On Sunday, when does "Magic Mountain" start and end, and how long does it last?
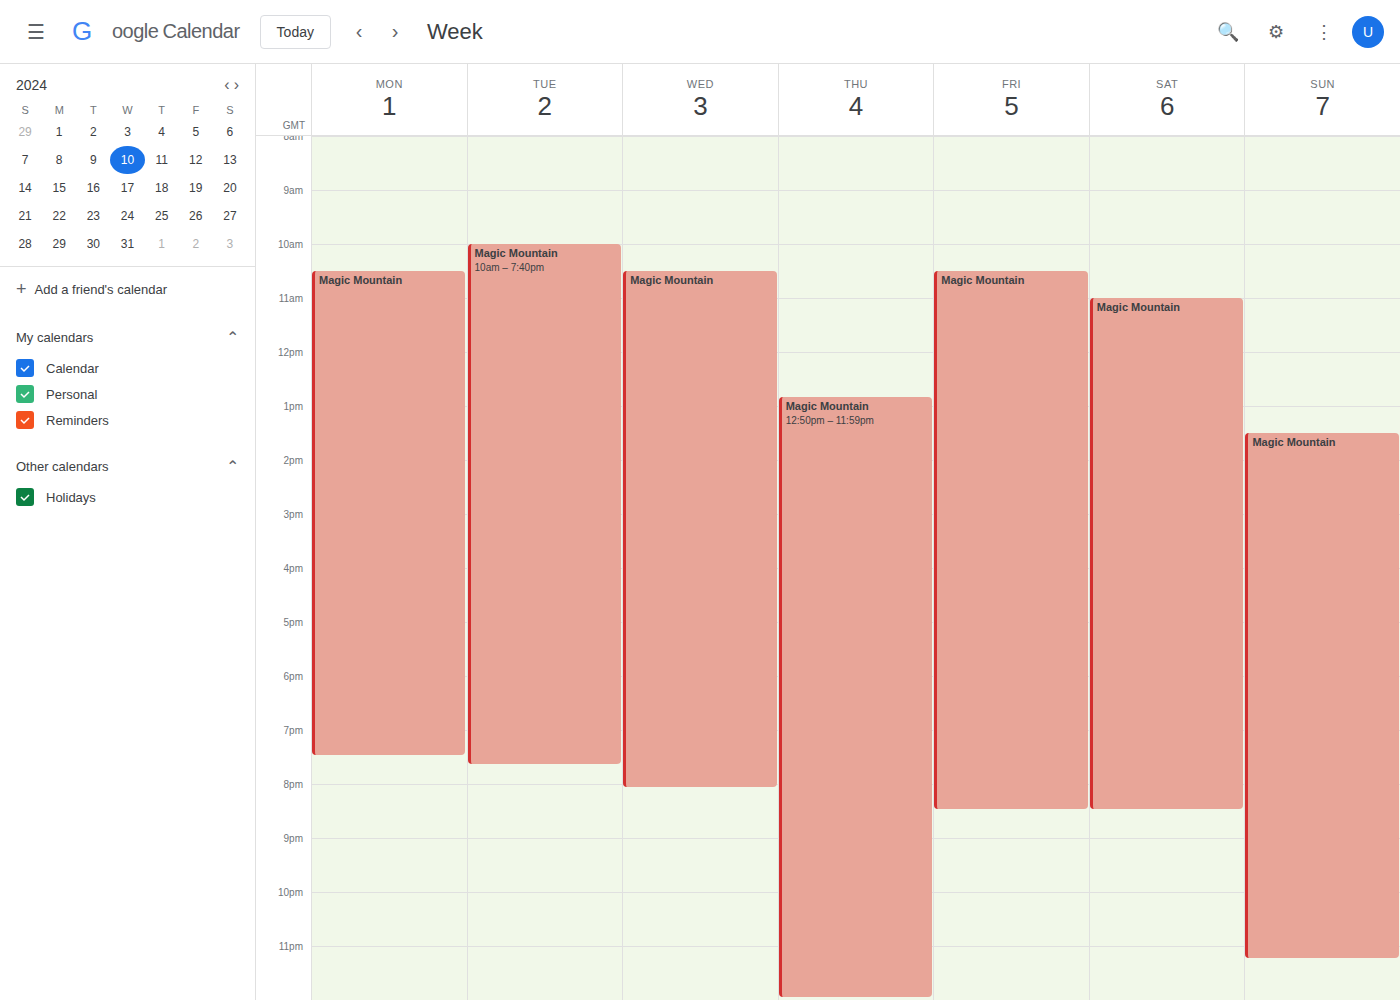
1:30 PM to 11:15 PM, 9 hours 45 minutes